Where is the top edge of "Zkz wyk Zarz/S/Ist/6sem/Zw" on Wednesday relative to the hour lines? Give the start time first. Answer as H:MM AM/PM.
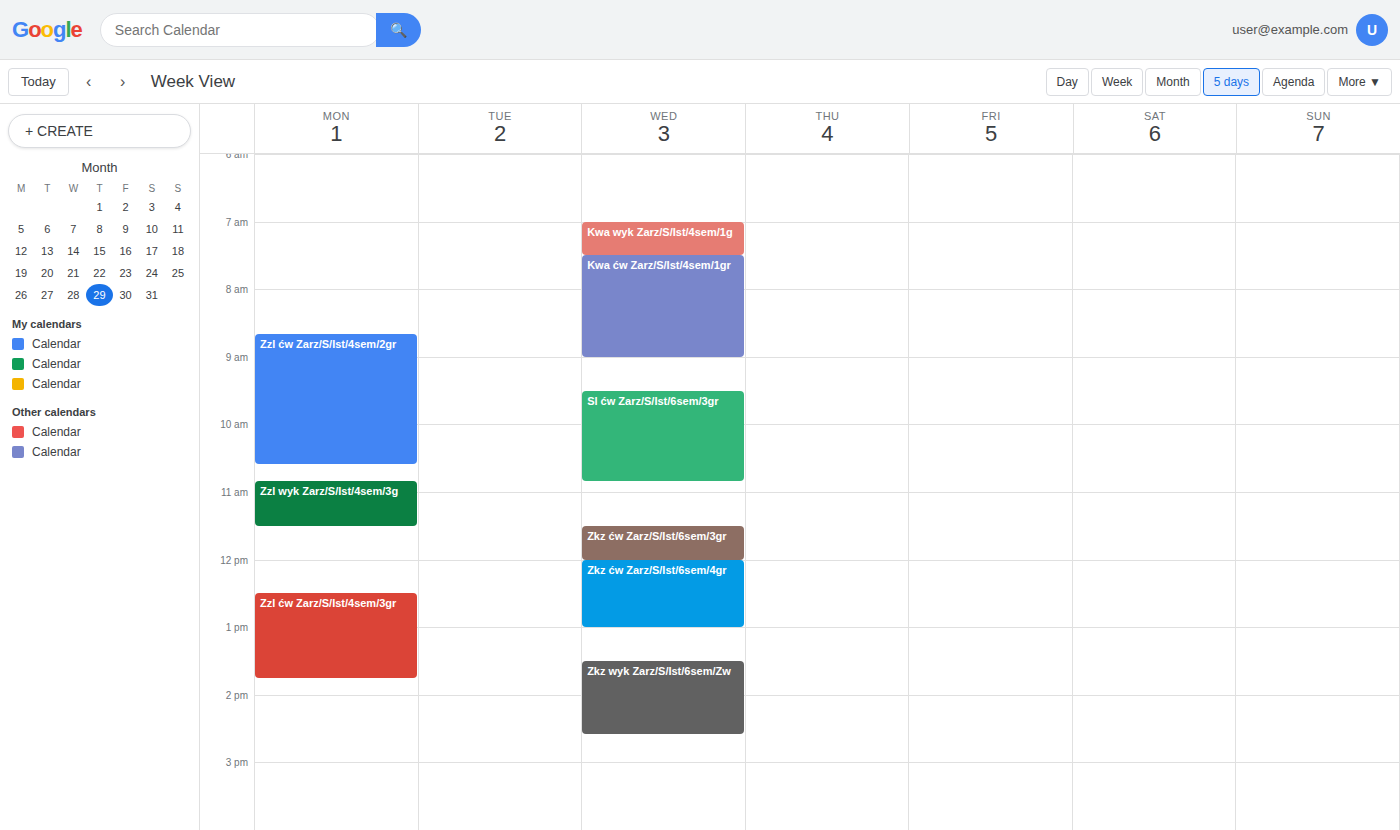
1:30 PM -- halfway between the 1 PM and 2 PM lines.